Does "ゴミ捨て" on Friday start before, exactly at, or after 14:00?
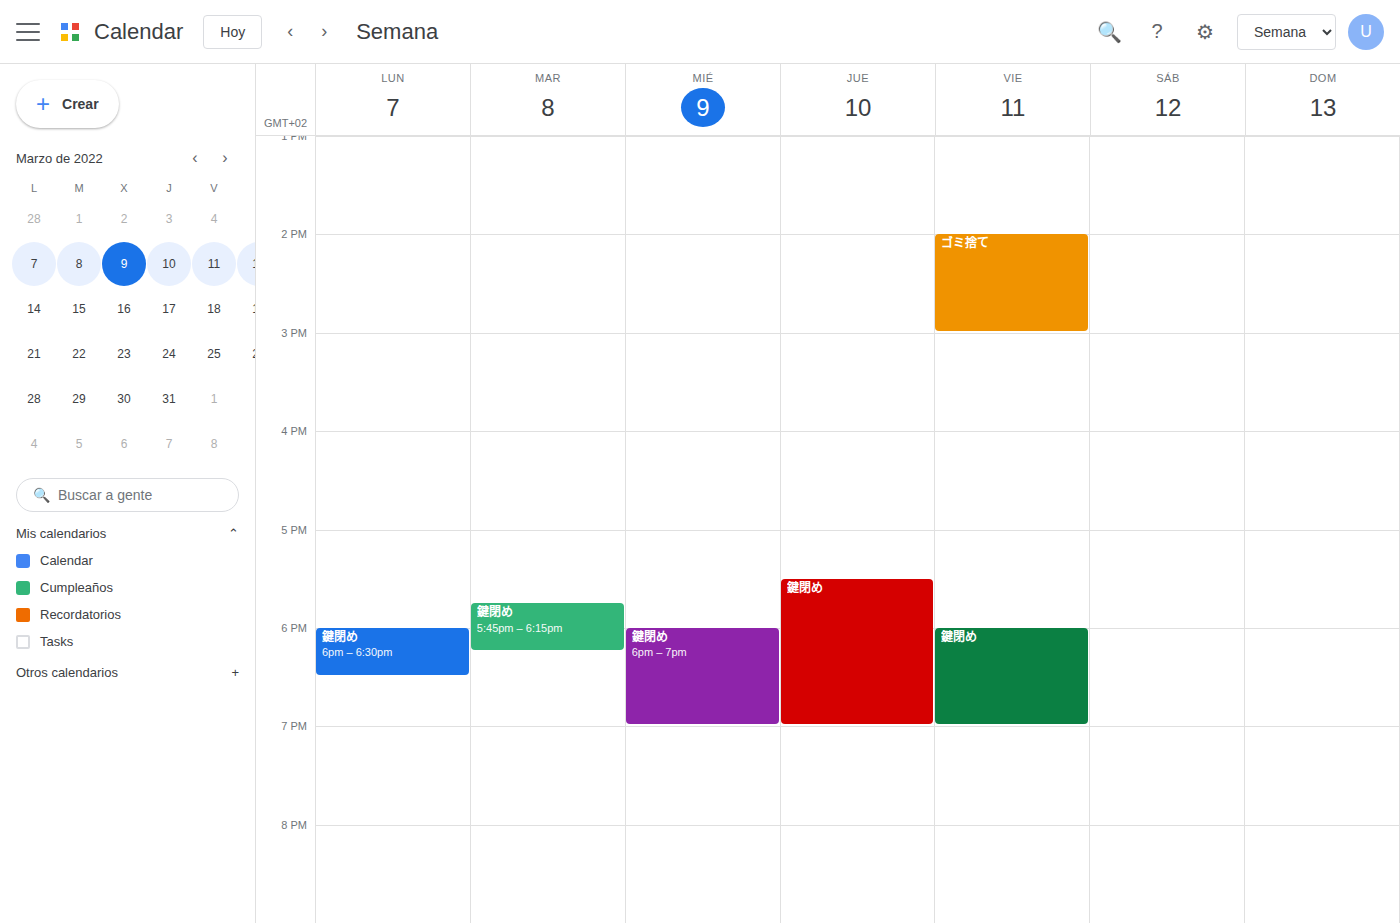
14:00 -- exactly at 14:00, on the 14:00 line.